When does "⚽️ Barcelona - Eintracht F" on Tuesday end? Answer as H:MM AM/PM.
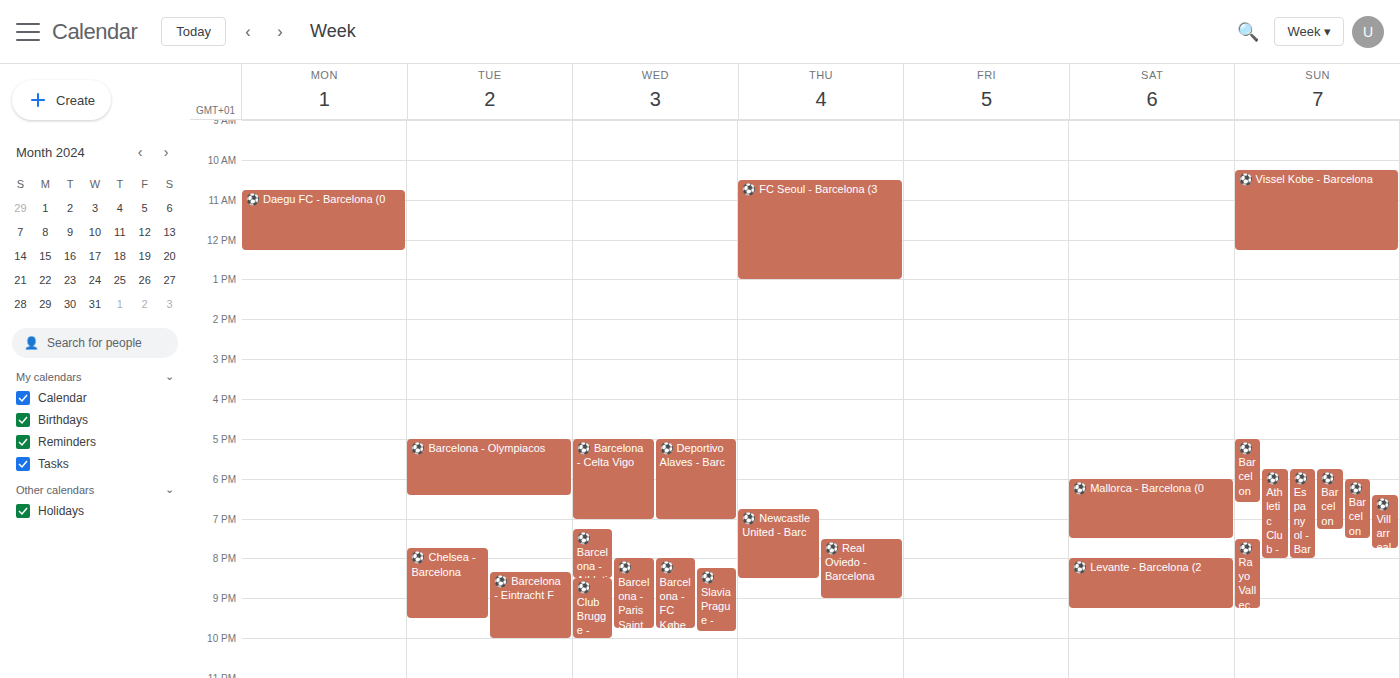
10:00 PM